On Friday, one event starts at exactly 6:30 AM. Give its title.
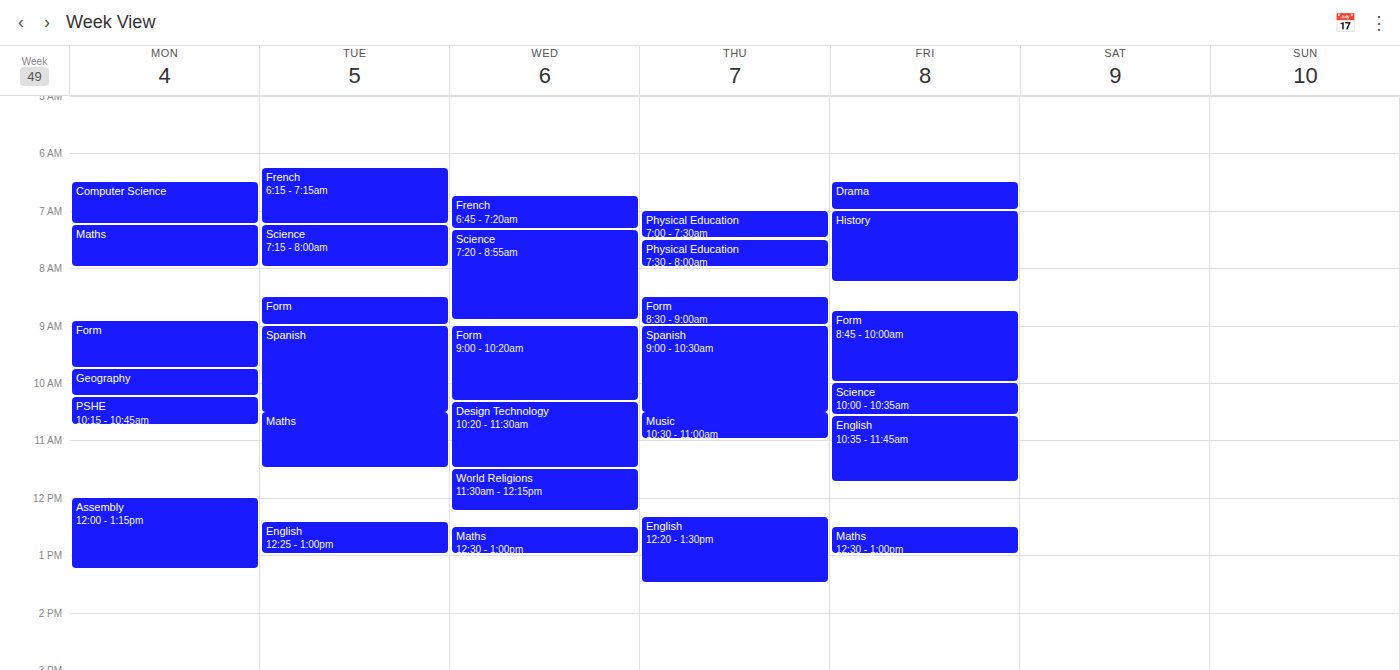
"Drama"